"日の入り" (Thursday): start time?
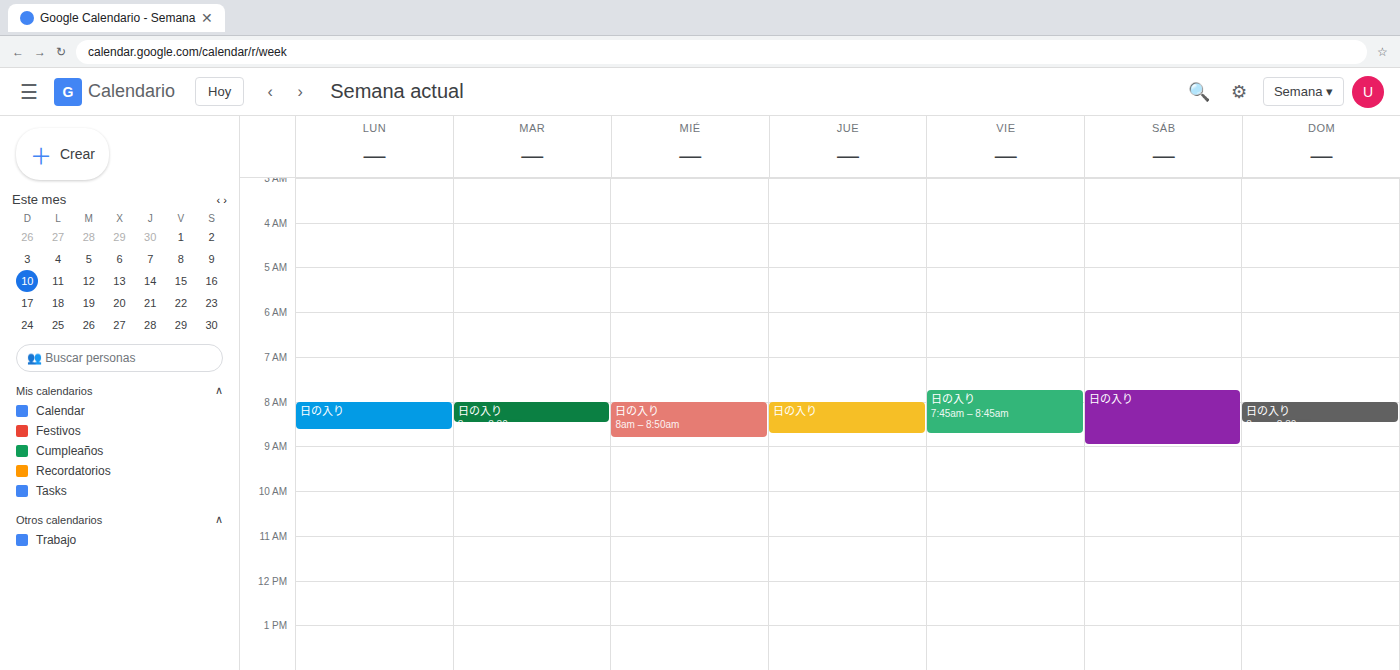
8:00 AM